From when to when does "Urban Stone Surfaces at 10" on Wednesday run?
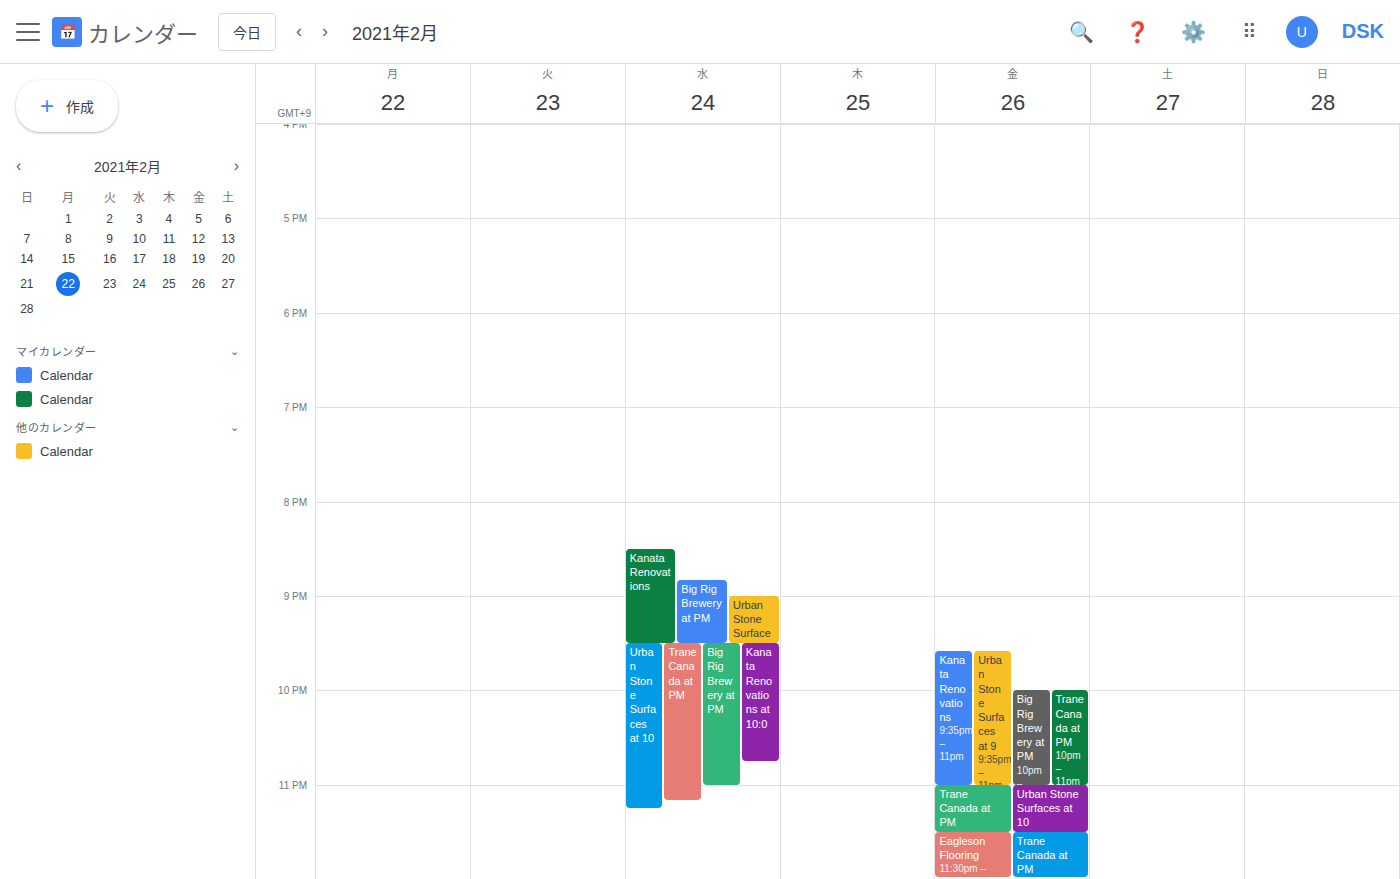
9:30 PM to 11:15 PM